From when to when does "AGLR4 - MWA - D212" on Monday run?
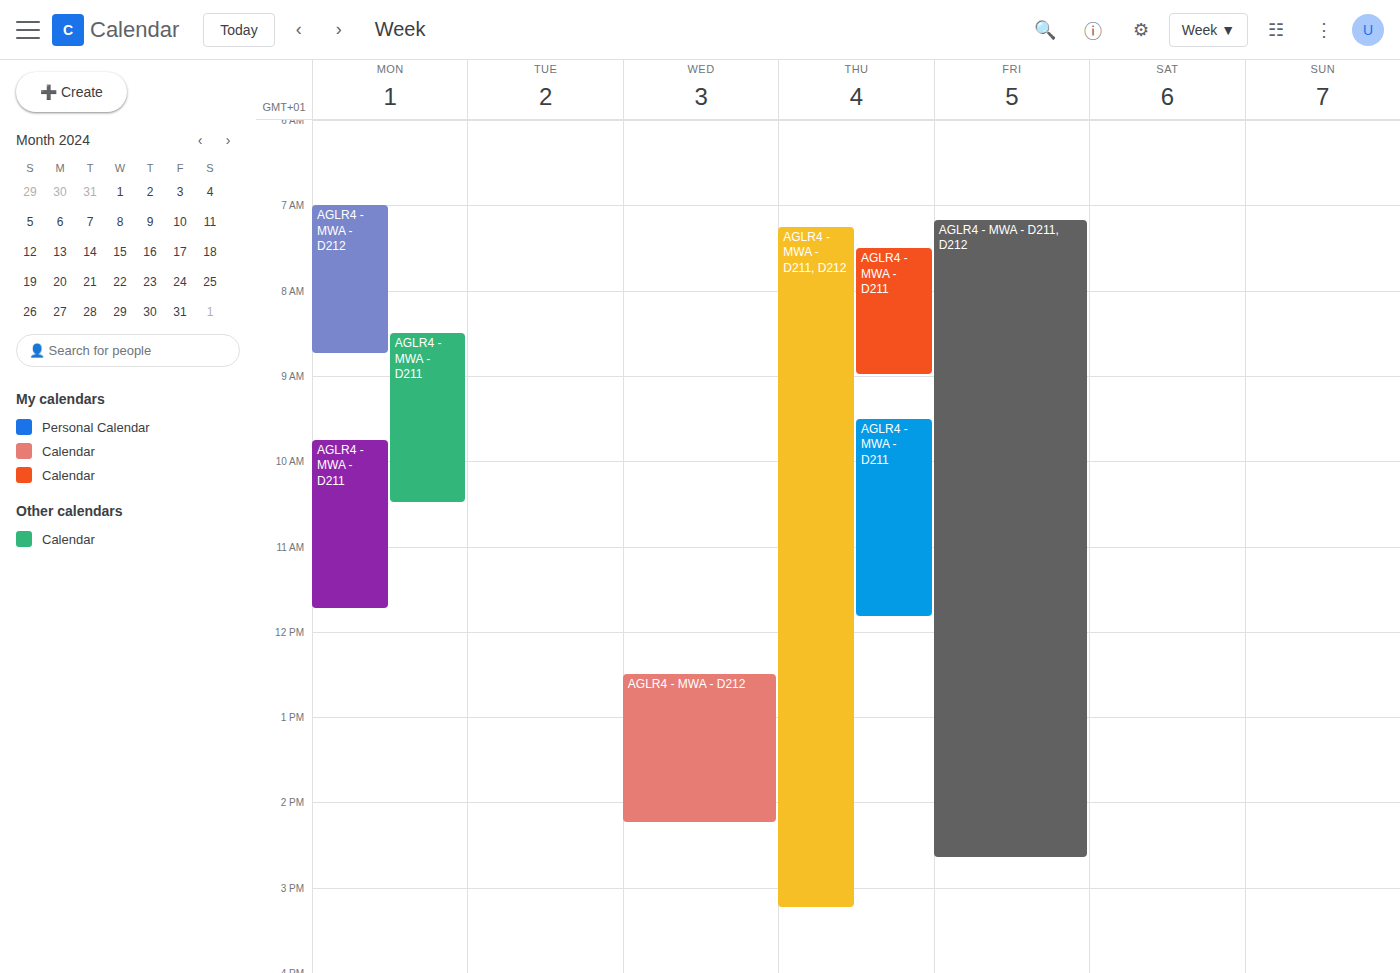
7:00 AM to 8:45 AM